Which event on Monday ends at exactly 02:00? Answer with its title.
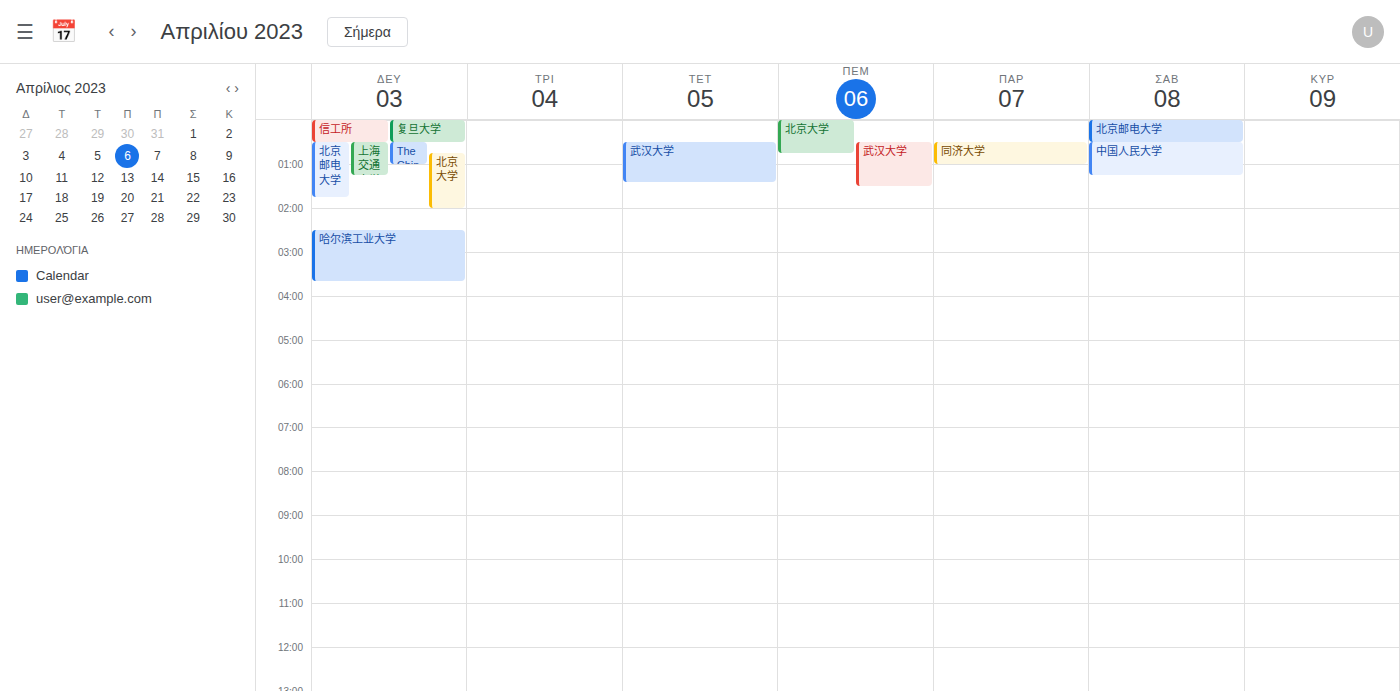
"北京大学"